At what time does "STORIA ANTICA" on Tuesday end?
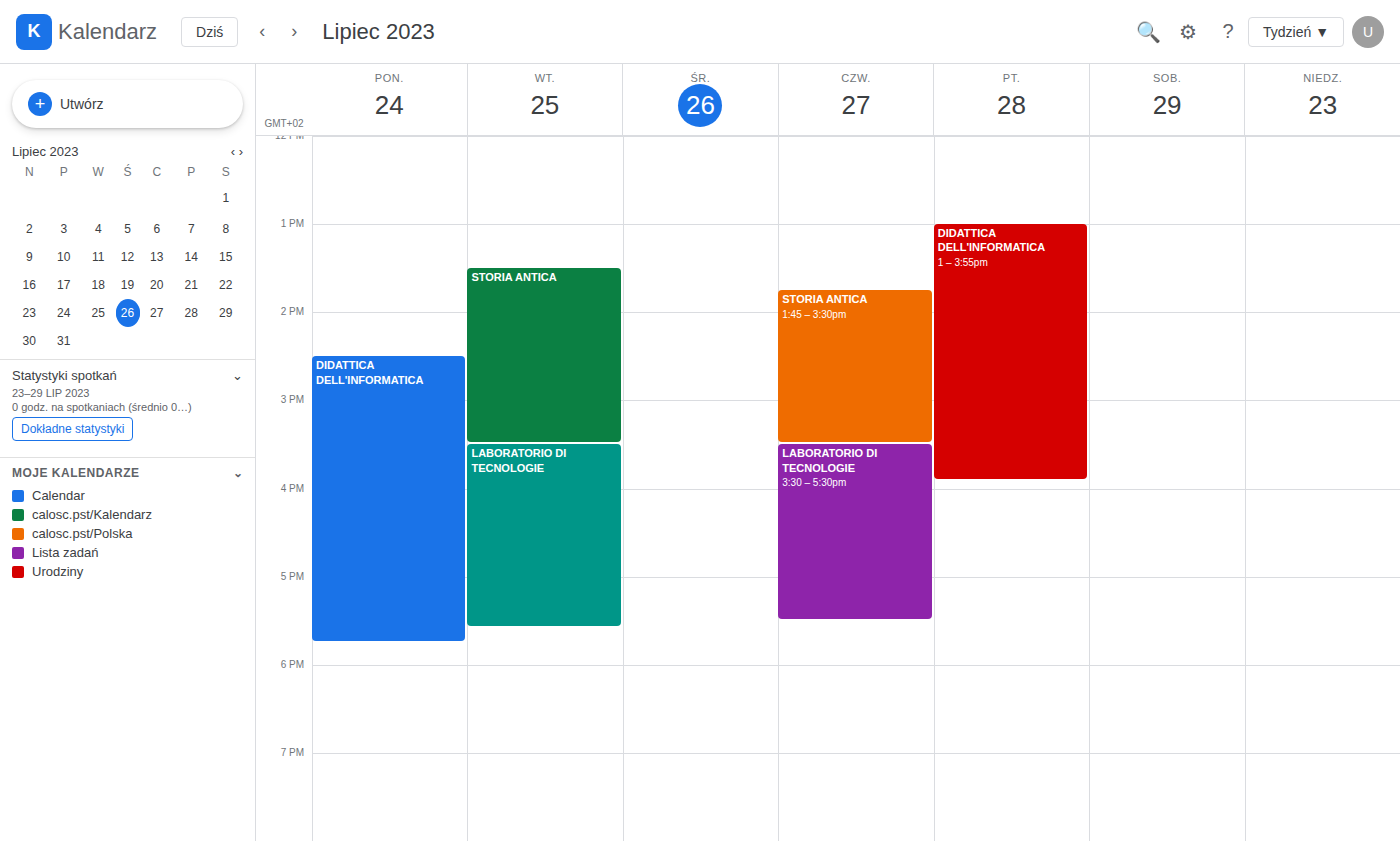
3:30 PM